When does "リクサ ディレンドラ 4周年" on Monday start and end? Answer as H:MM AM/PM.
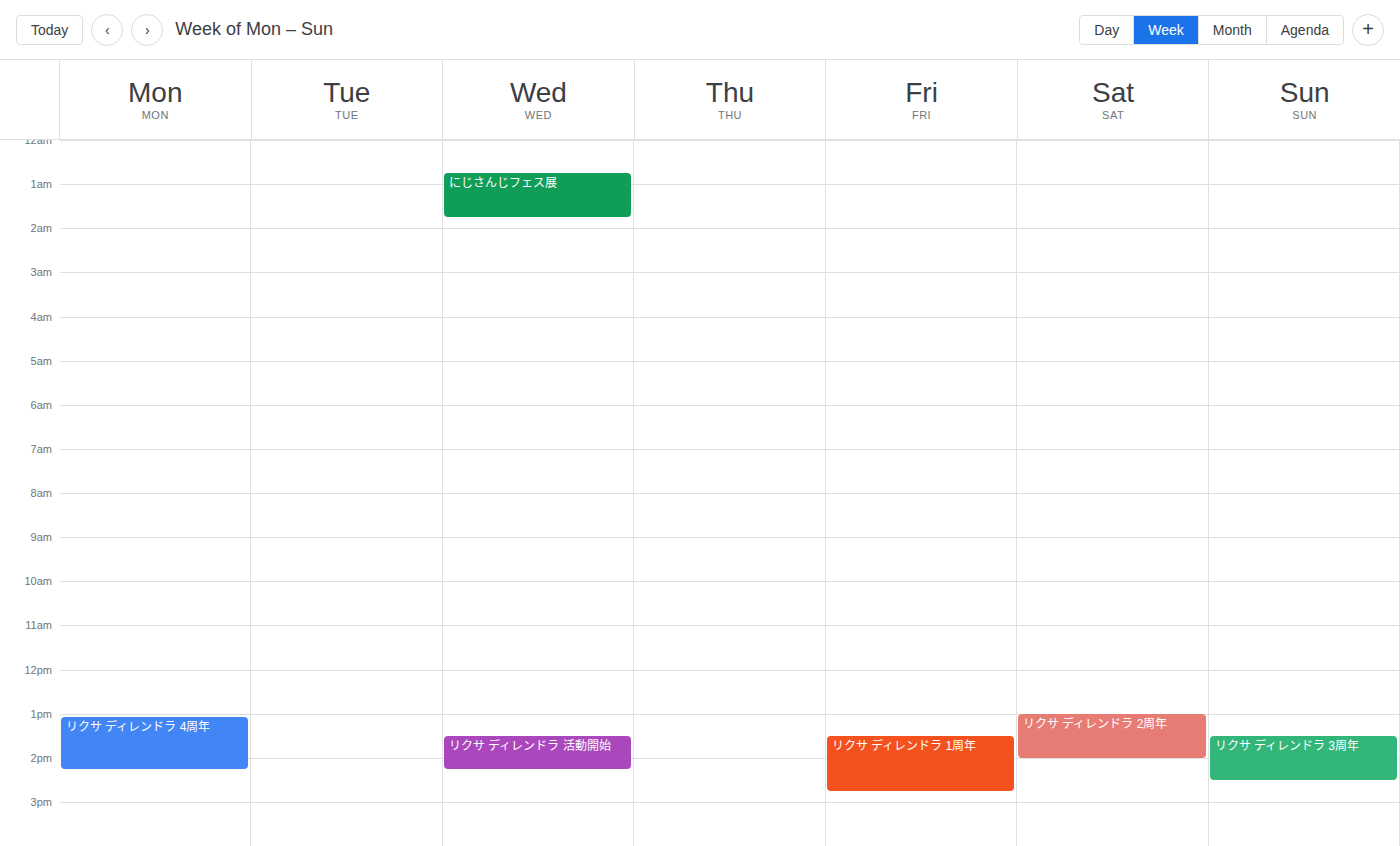
1:05 PM to 2:15 PM